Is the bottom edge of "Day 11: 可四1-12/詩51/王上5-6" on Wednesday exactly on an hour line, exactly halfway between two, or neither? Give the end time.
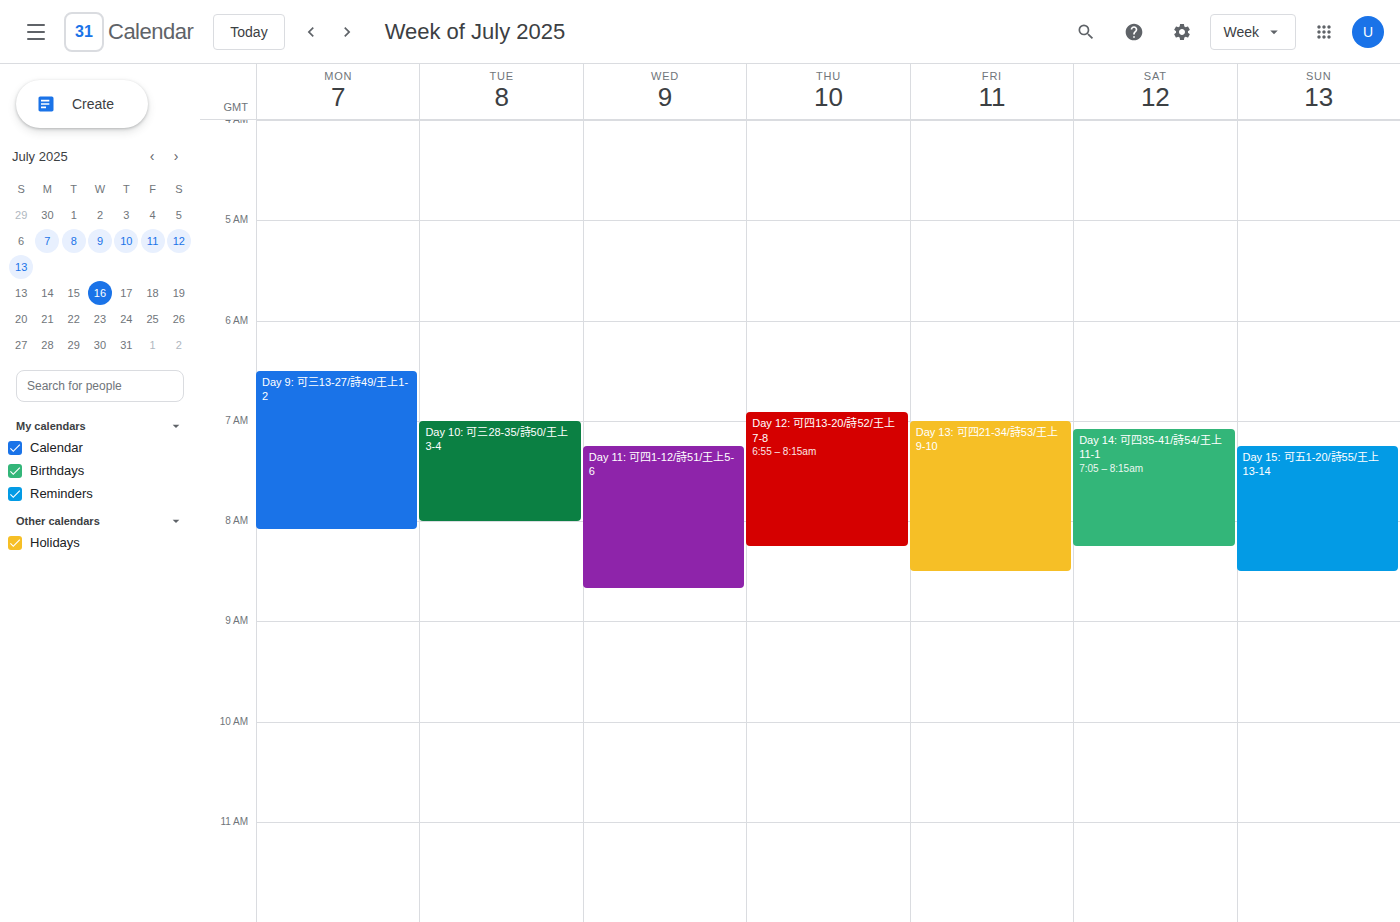
8:40 AM -- neither: 40 minutes below the 8 AM line and 20 minutes above the 9 AM line.